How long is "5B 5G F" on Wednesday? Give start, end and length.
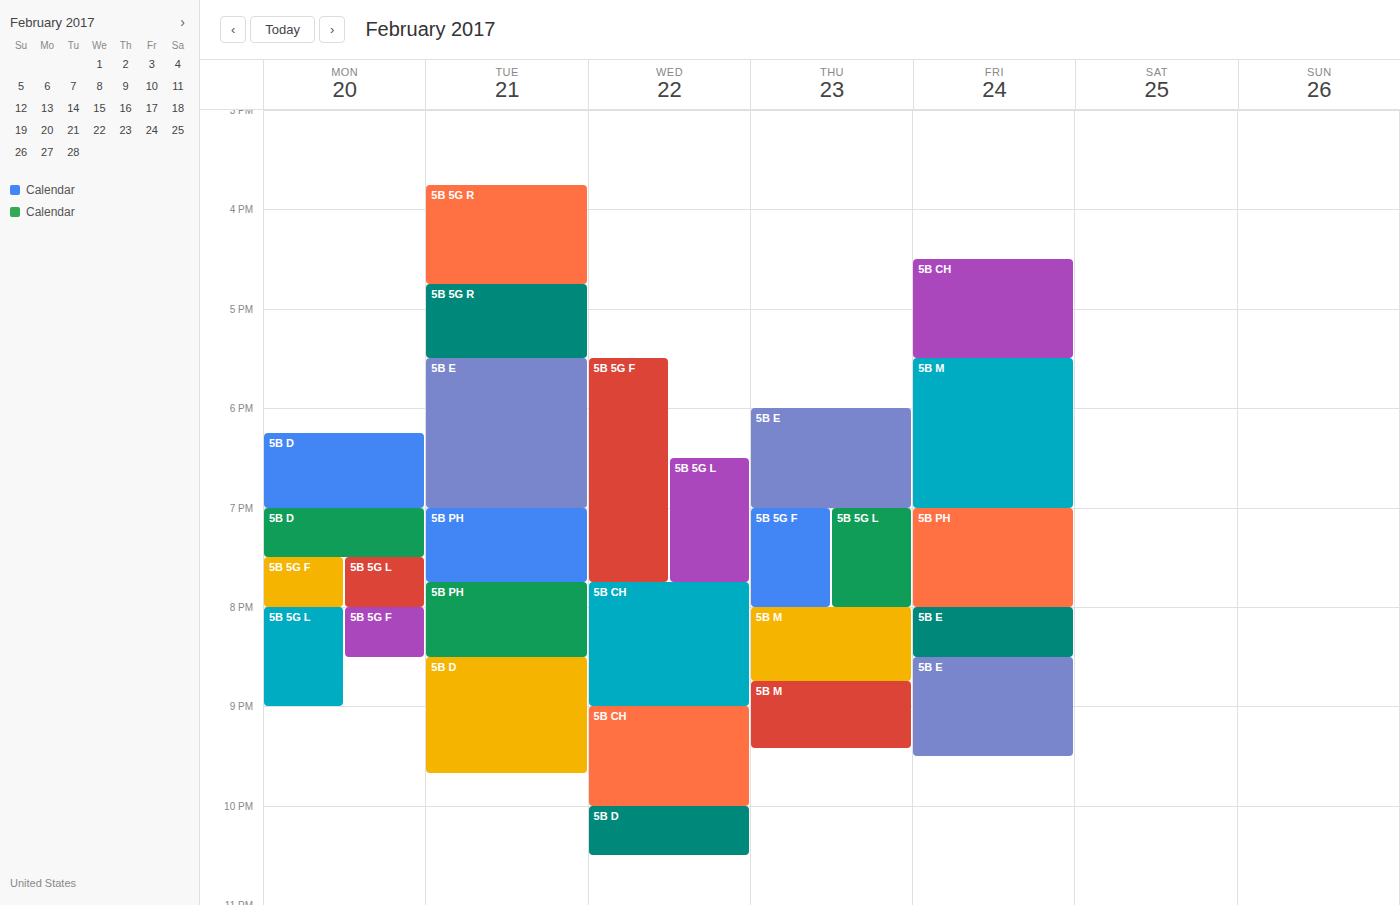
5:30 PM to 7:45 PM, 2 hours 15 minutes